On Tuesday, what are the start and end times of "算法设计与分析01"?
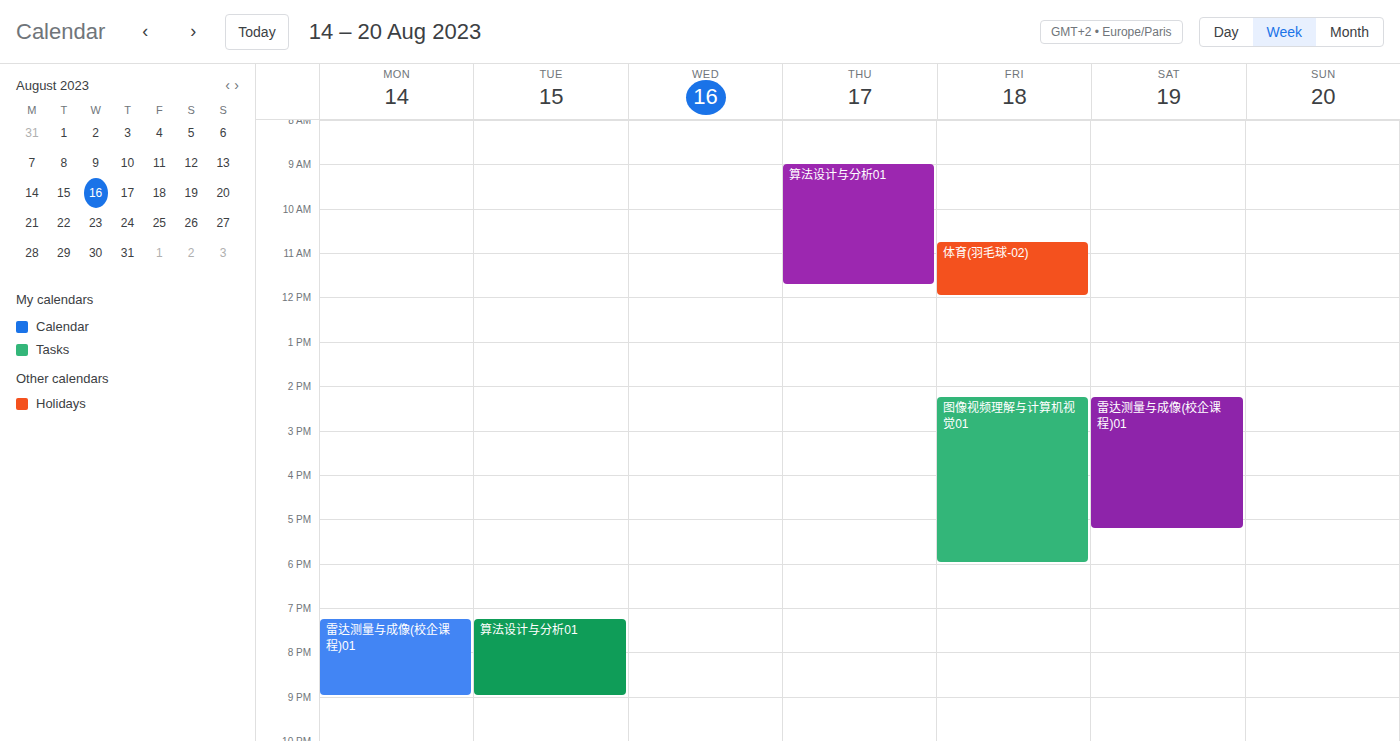
7:15 PM to 9:00 PM